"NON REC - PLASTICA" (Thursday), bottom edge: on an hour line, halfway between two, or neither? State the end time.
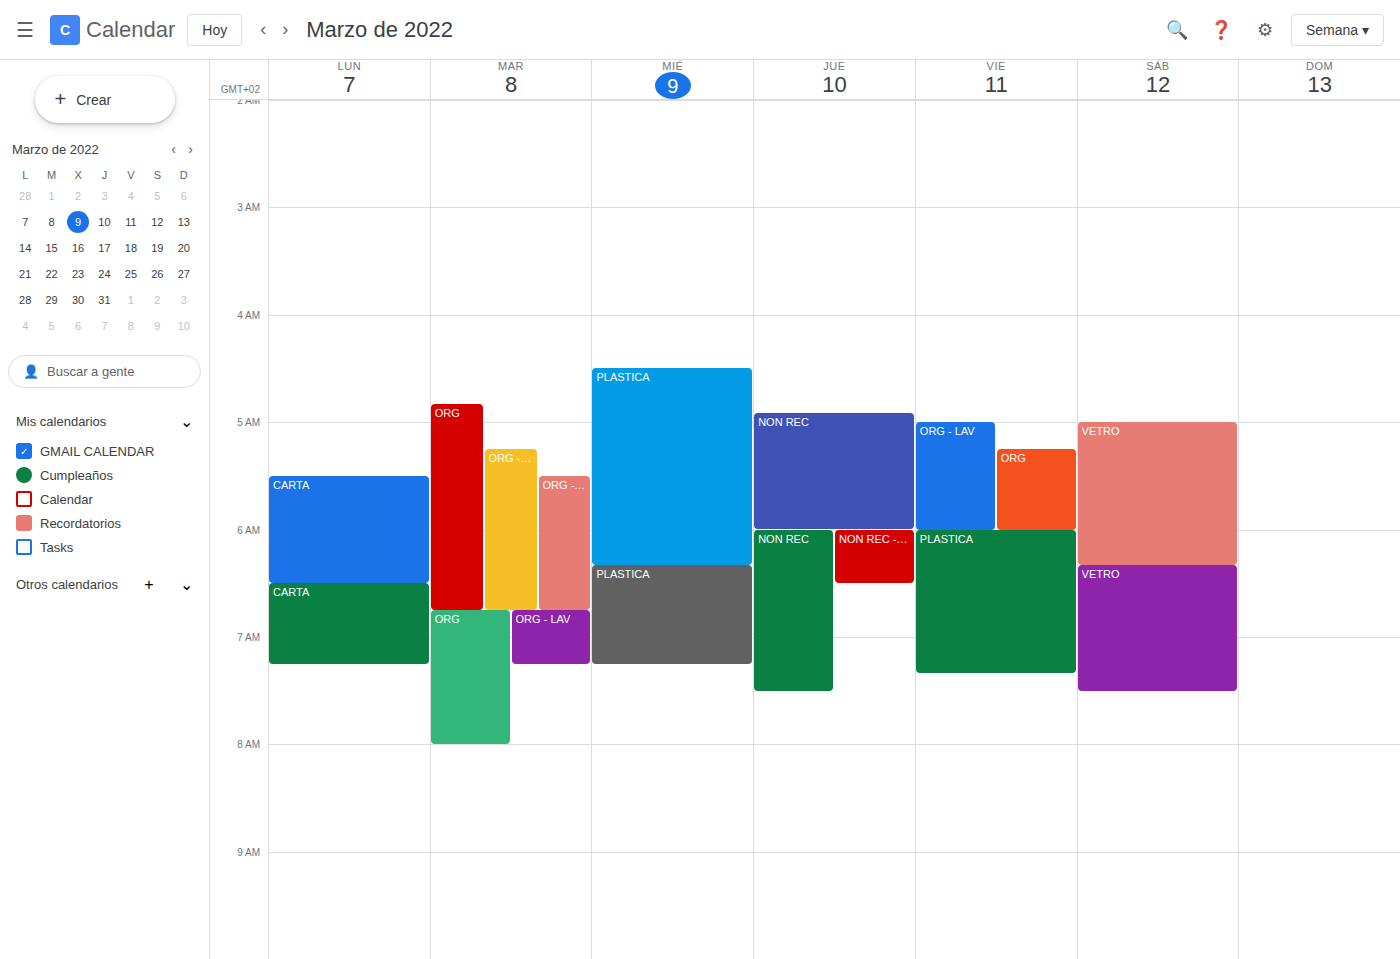
6:30 AM -- halfway between the 6 AM and 7 AM lines.